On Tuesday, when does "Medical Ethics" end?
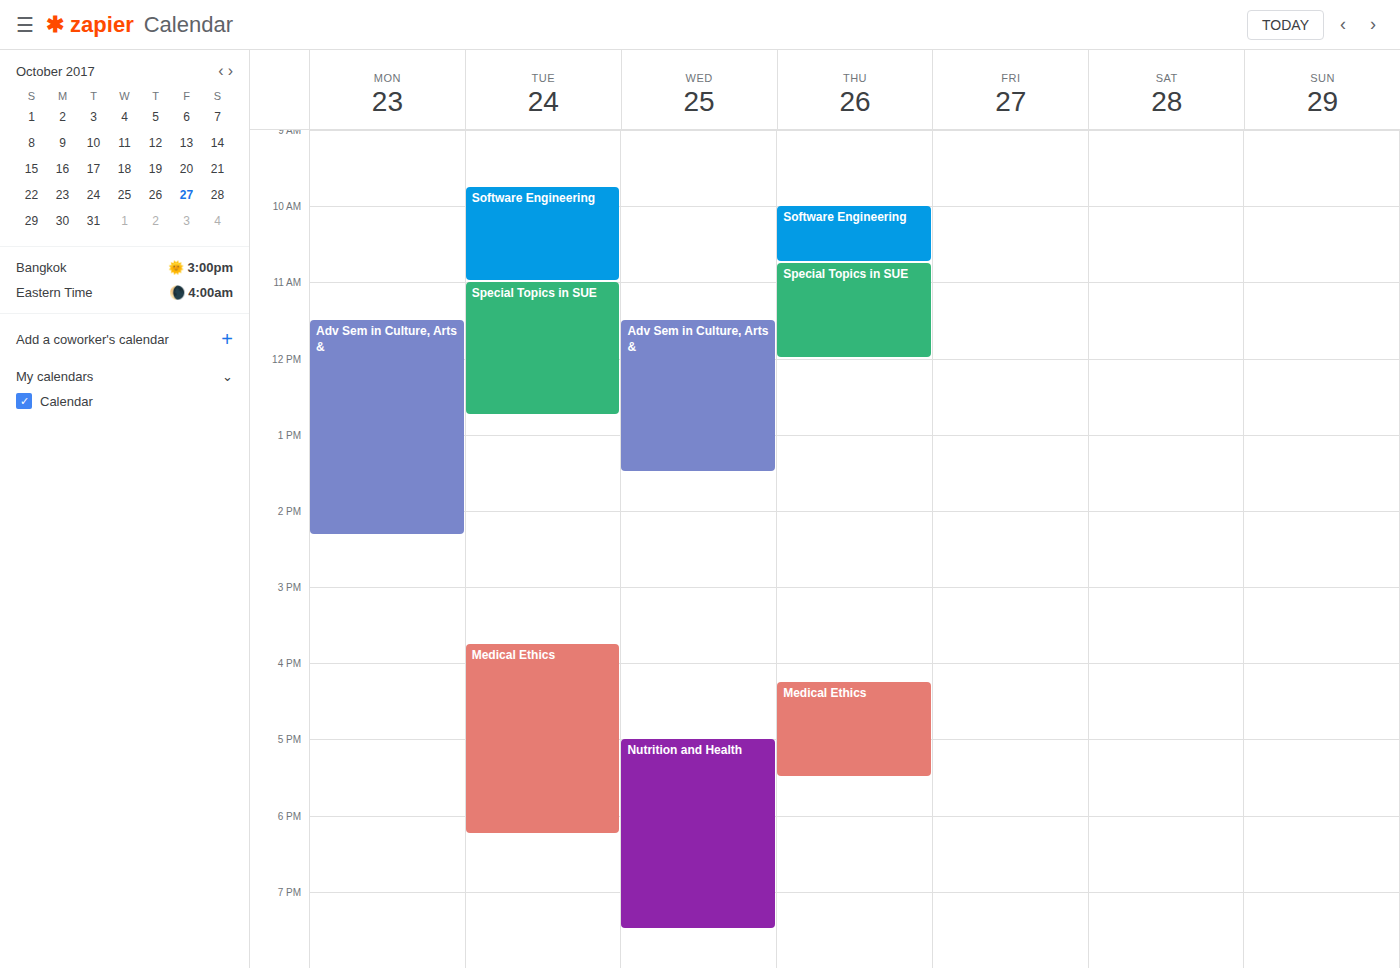
6:15 PM